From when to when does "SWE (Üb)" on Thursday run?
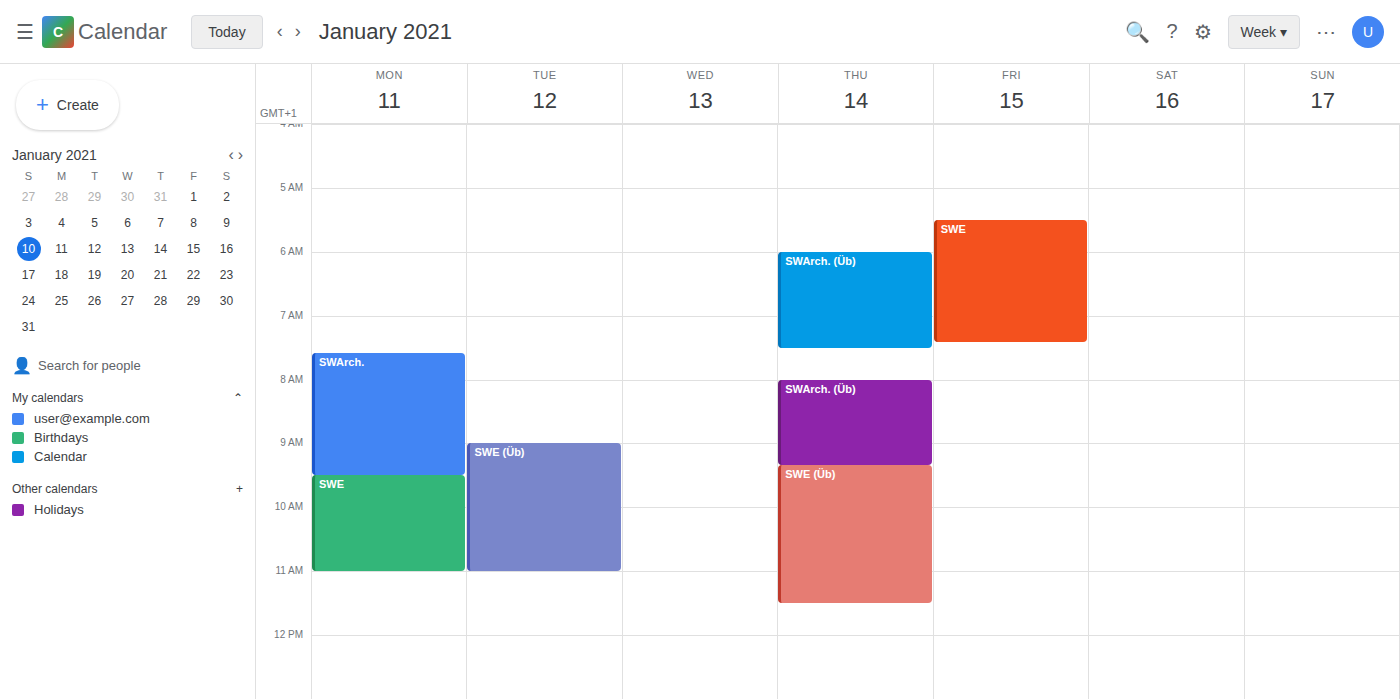
9:20 AM to 11:30 AM